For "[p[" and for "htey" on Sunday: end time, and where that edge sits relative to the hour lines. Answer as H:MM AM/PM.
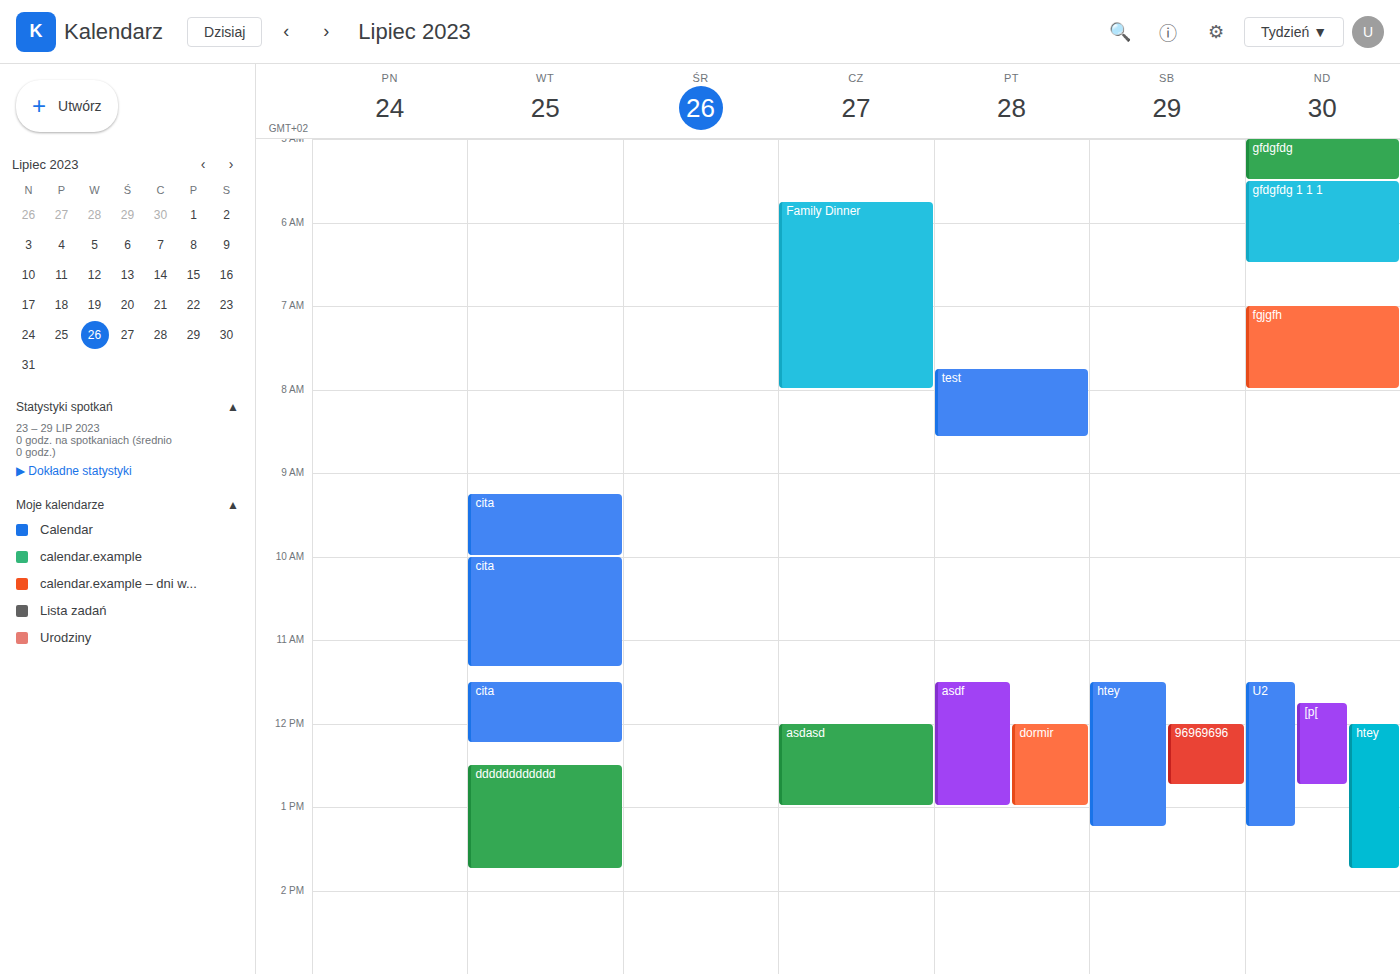
"[p[": 12:45 PM, neither: three quarters of the way from the 12 PM line to the 1 PM line. "htey": 1:45 PM, neither: three quarters of the way from the 1 PM line to the 2 PM line.